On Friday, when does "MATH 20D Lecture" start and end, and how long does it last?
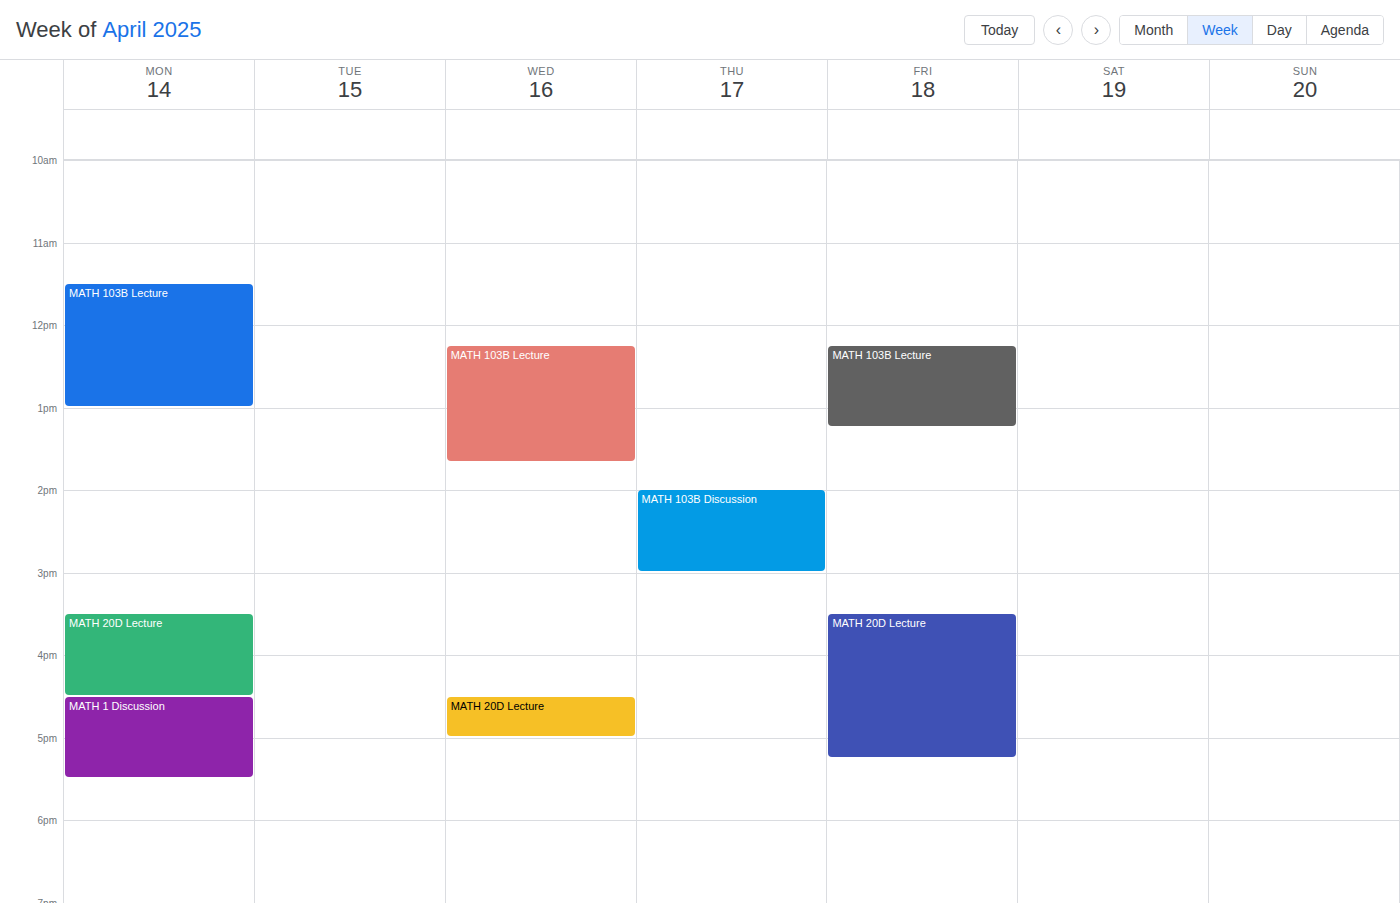
3:30 PM to 5:15 PM, 1 hour 45 minutes